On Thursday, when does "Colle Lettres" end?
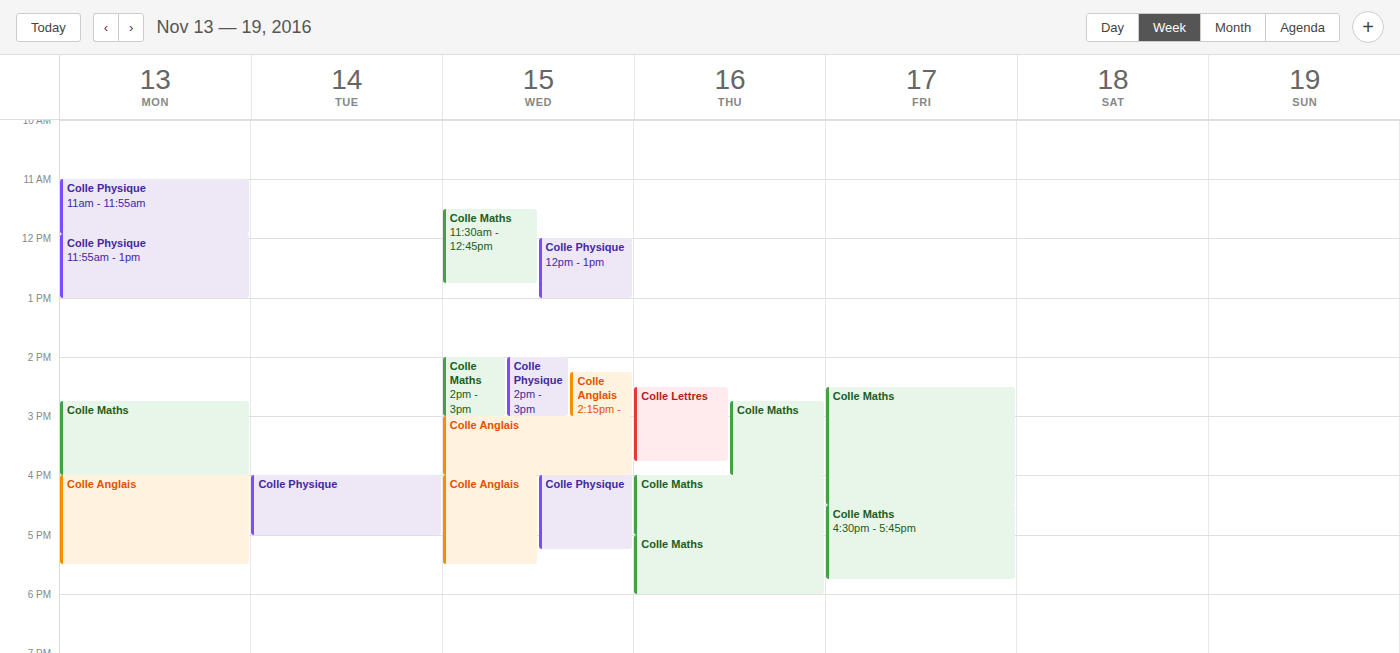
3:45 PM